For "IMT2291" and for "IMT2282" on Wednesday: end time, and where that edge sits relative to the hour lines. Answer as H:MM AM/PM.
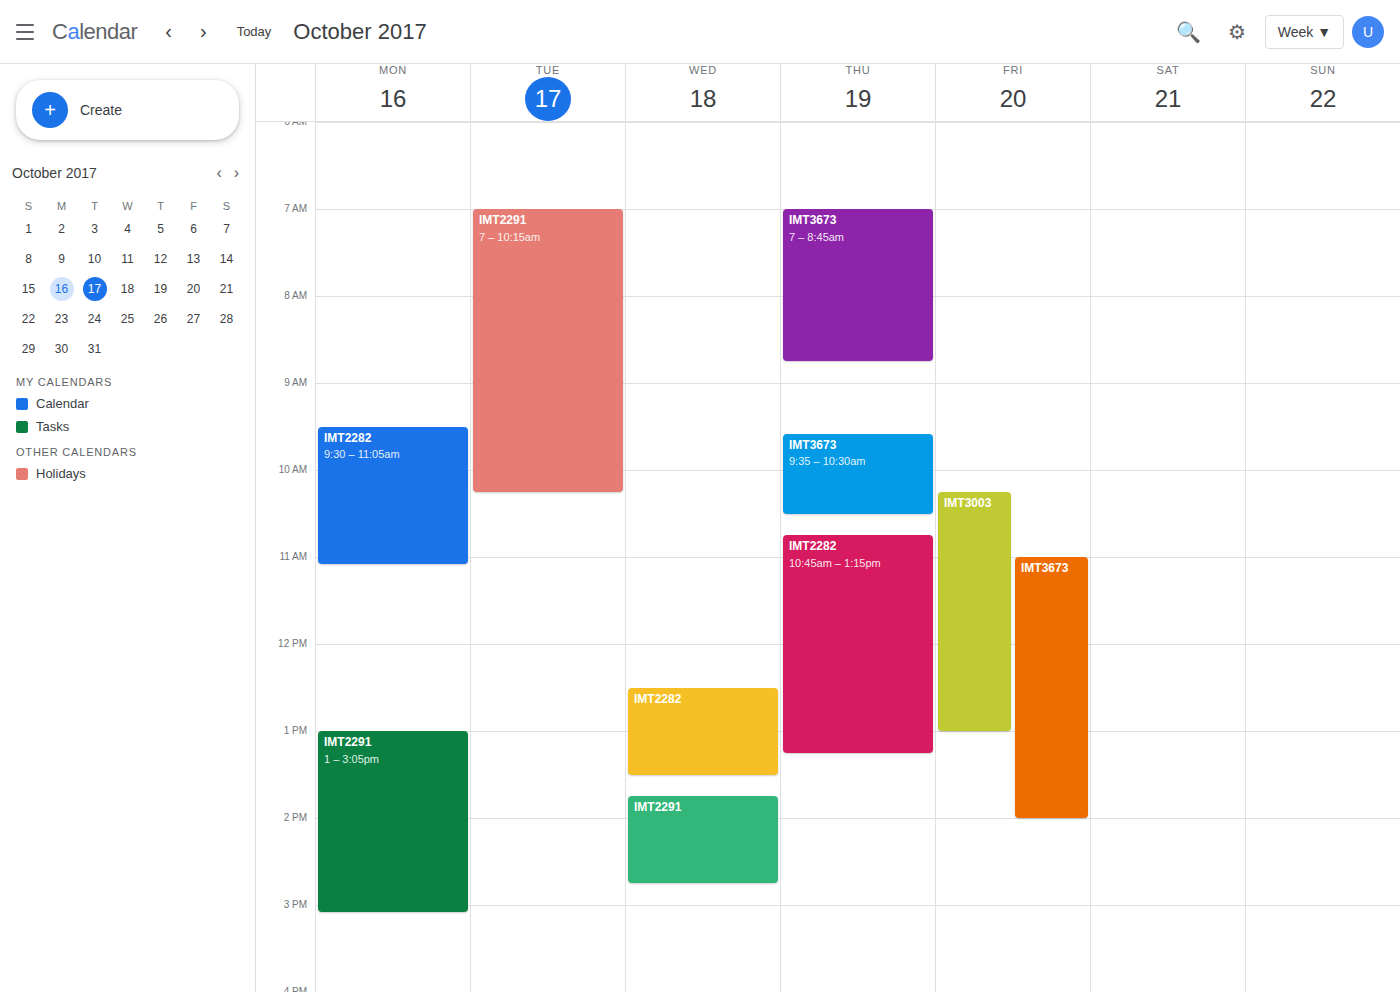
"IMT2291": 2:45 PM, neither: three quarters of the way from the 2 PM line to the 3 PM line. "IMT2282": 1:30 PM, halfway between the 1 PM and 2 PM lines.